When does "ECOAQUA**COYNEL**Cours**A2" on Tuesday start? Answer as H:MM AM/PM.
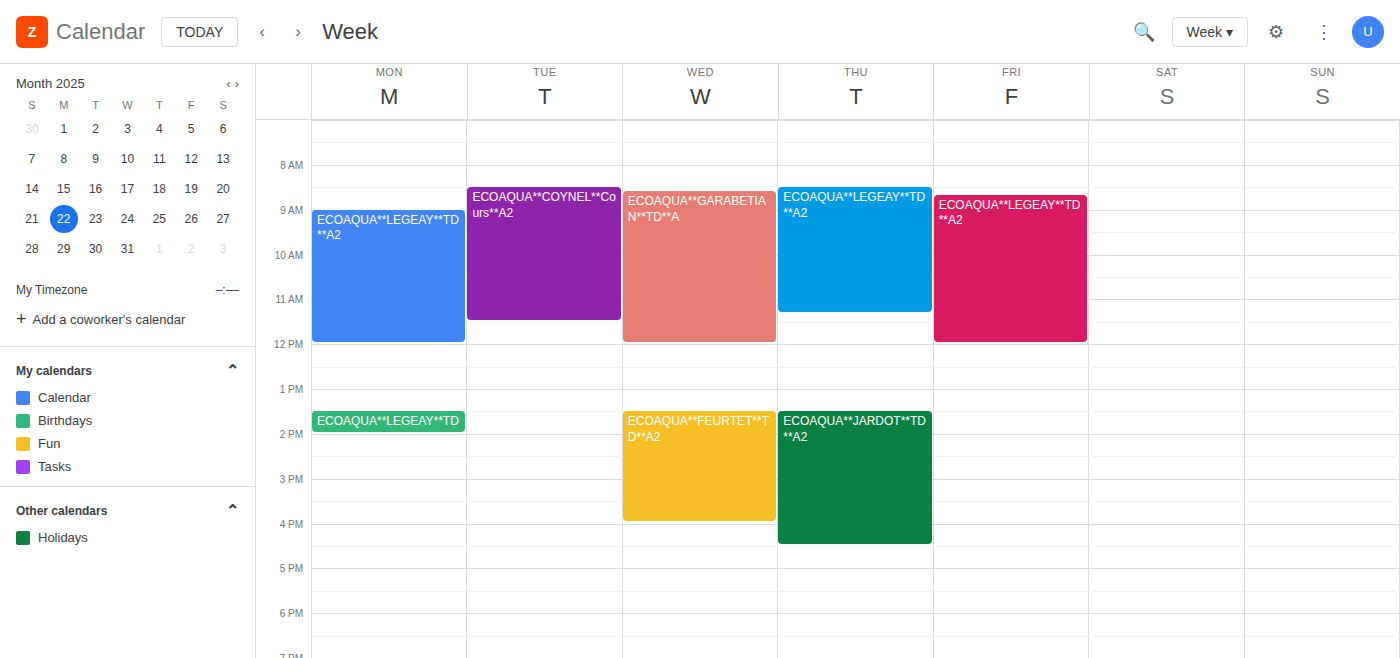
8:30 AM